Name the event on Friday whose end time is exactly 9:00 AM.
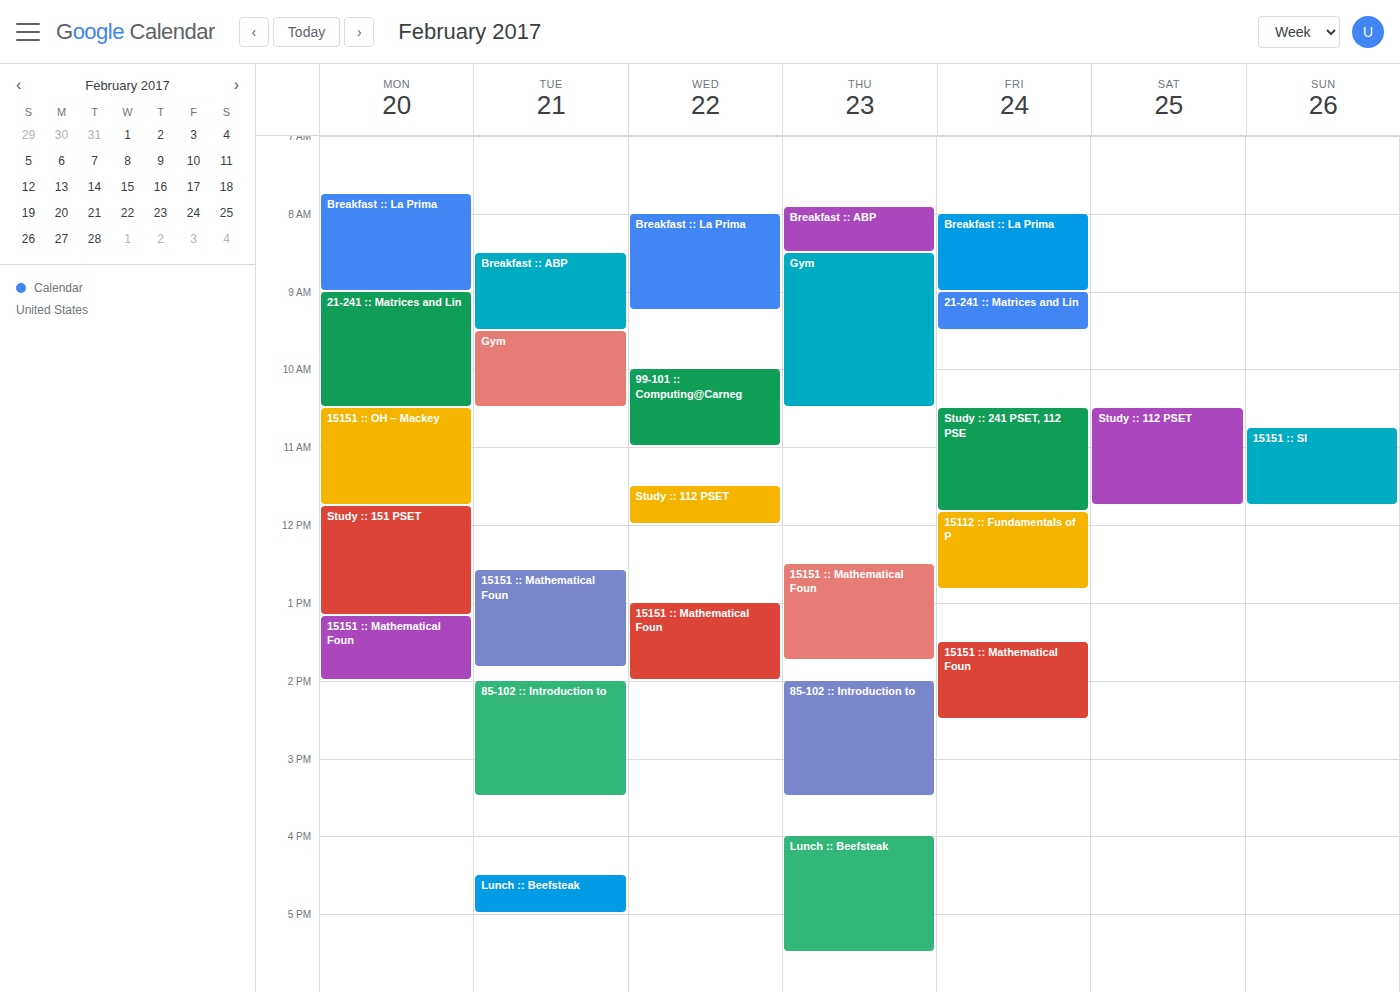
"Breakfast :: La Prima"